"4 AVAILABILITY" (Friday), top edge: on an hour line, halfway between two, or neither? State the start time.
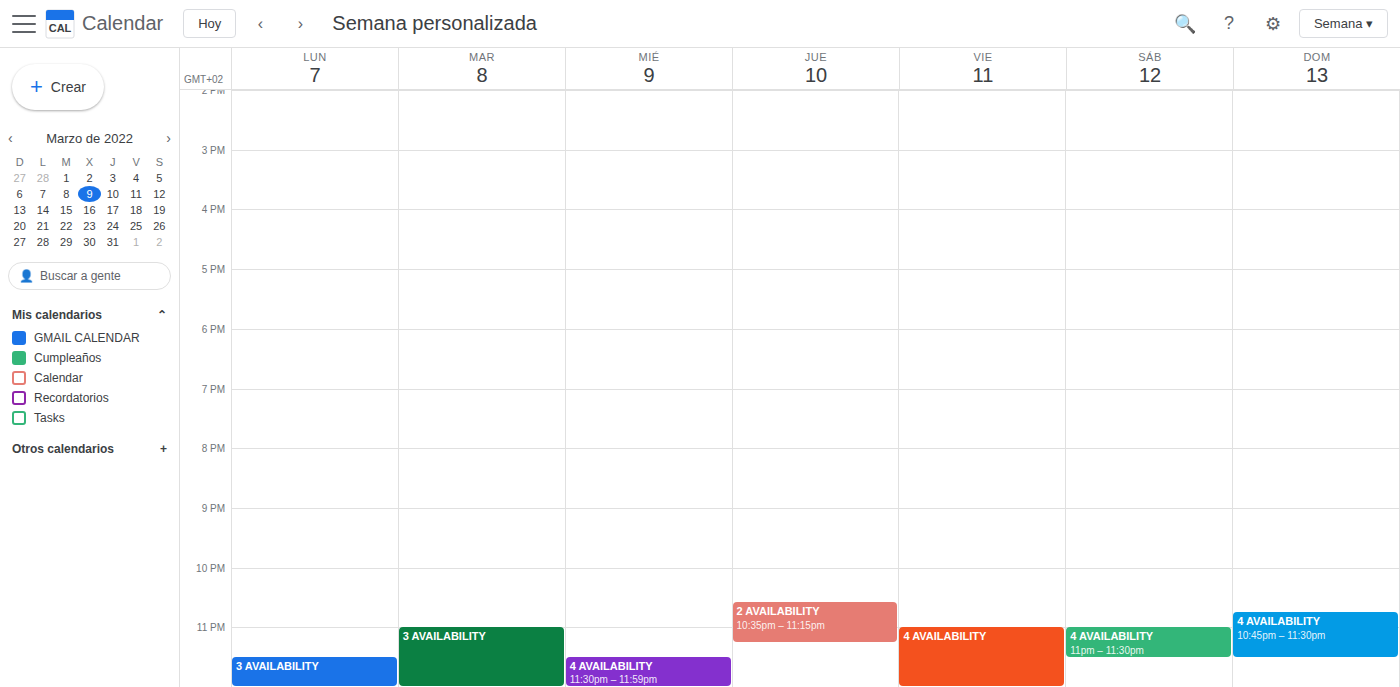
11:00 PM -- exactly on the 11 PM line.